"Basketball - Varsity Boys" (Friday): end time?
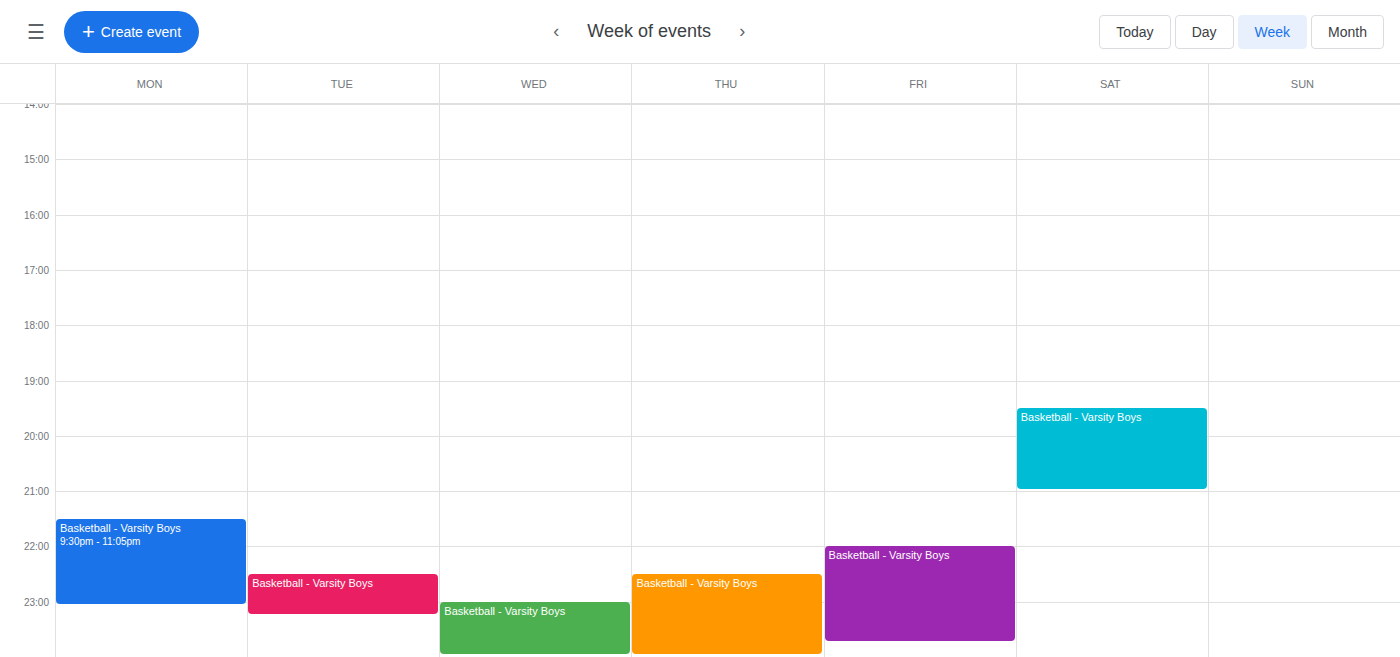
11:45 PM